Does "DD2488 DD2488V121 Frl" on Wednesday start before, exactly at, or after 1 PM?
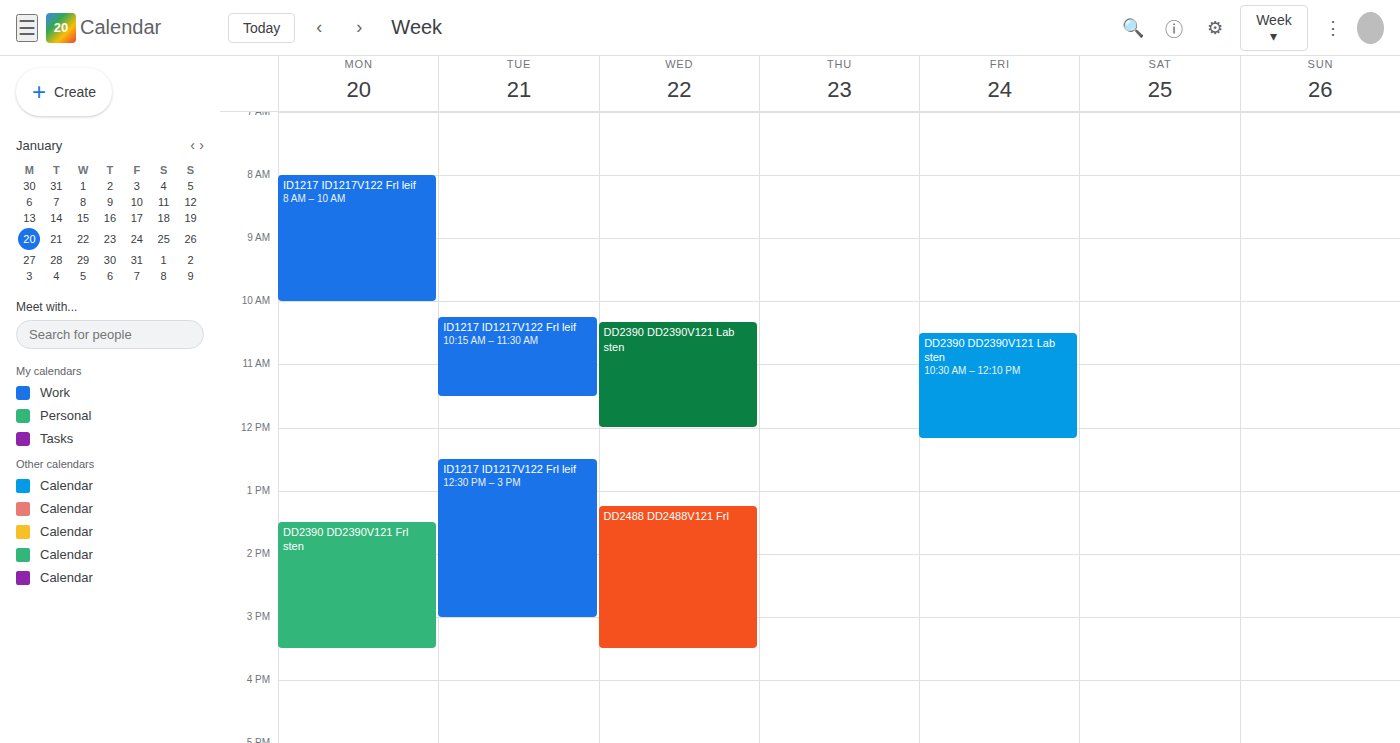
1:15 PM -- after 1 PM, 15 minutes below the 1 PM line.